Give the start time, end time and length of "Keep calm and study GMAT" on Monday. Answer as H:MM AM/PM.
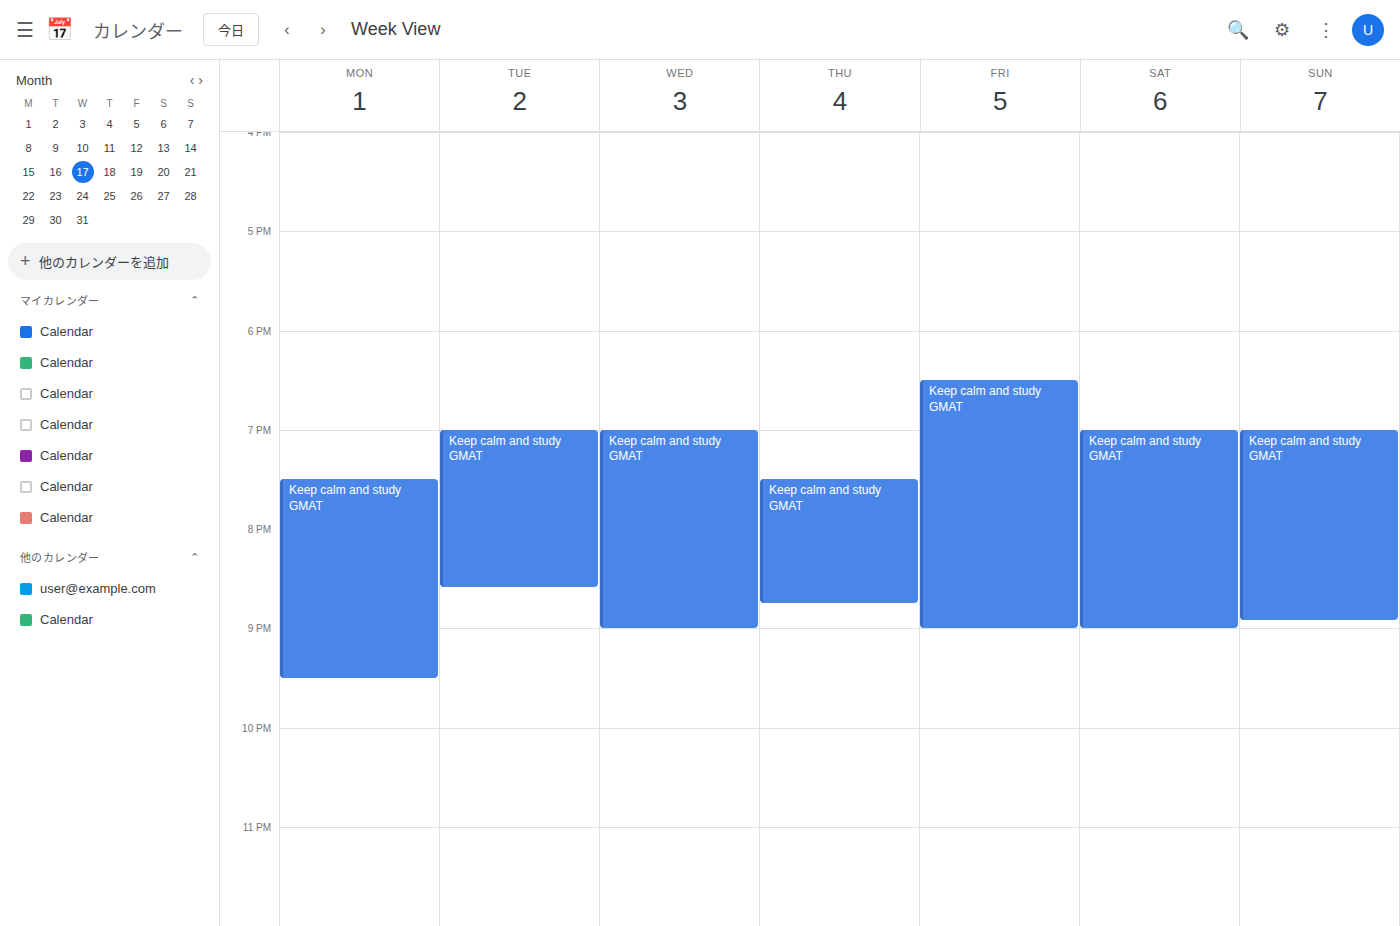
7:30 PM to 9:30 PM, 2 hours